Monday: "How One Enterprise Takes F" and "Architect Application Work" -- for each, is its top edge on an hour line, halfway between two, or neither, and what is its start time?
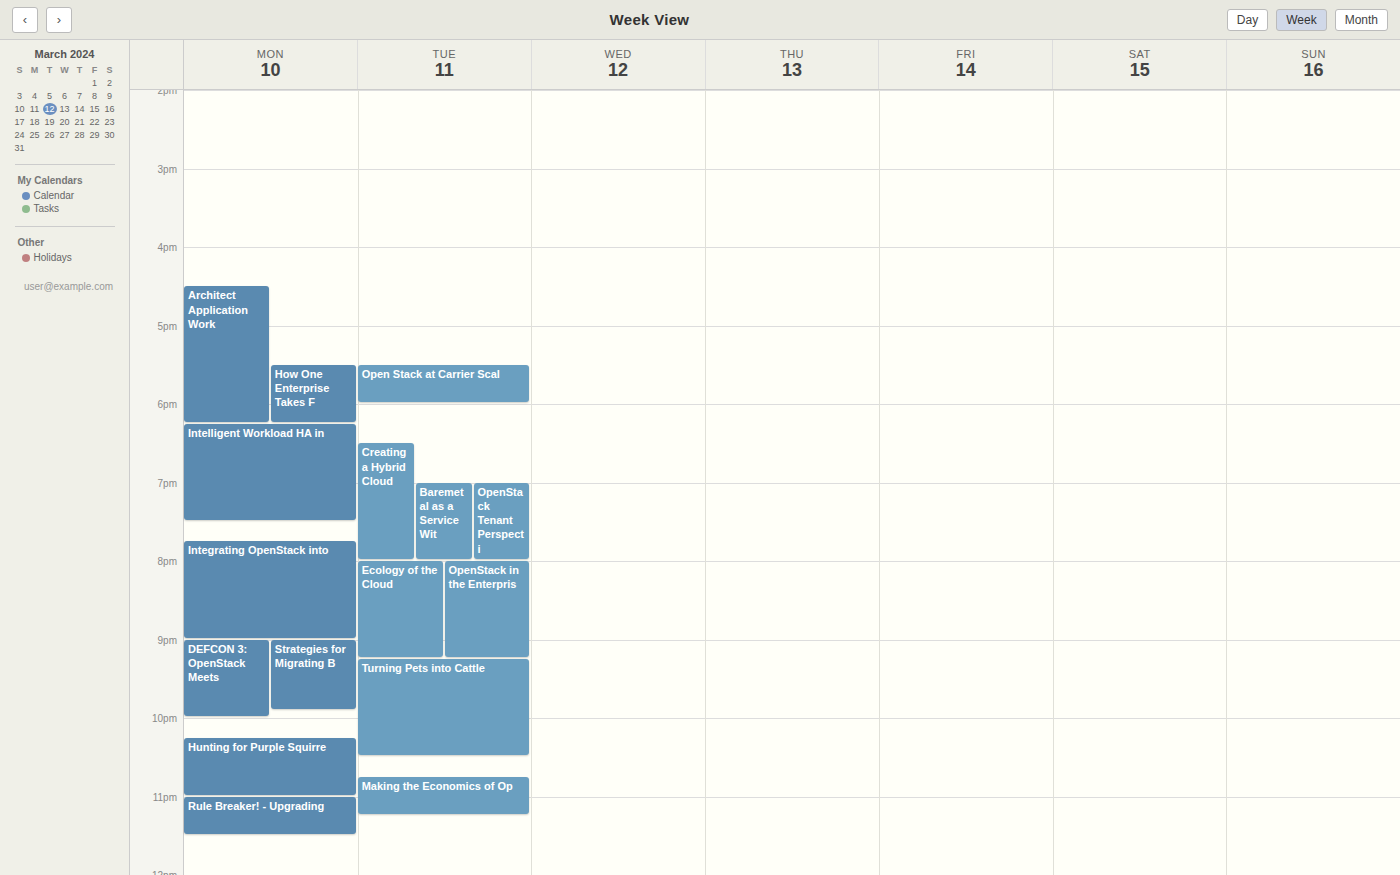
"How One Enterprise Takes F": 5:30 PM, halfway between the 5 PM and 6 PM lines. "Architect Application Work": 4:30 PM, halfway between the 4 PM and 5 PM lines.